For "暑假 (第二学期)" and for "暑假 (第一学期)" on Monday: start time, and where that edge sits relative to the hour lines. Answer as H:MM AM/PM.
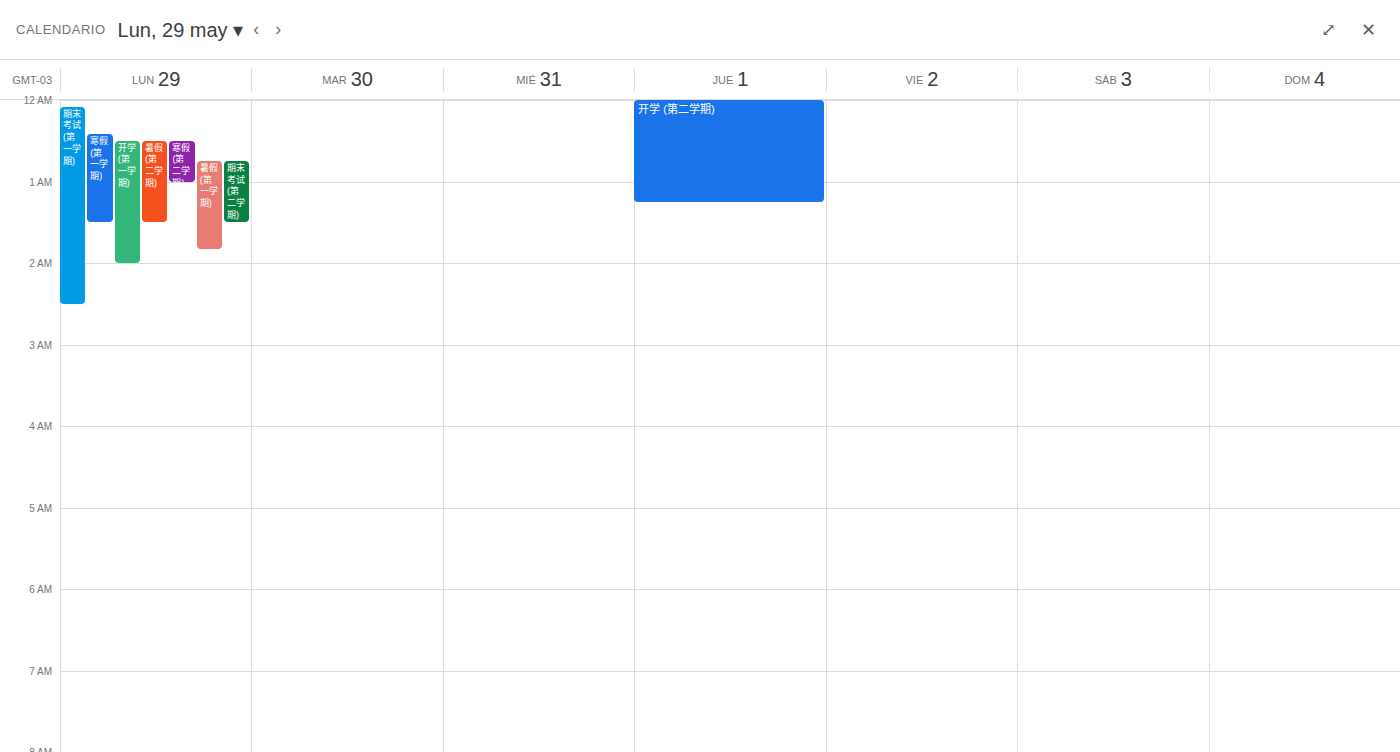
"暑假 (第二学期)": 12:30 AM, halfway between the 12 AM and 1 AM lines. "暑假 (第一学期)": 12:45 AM, neither: three quarters of the way from the 12 AM line to the 1 AM line.